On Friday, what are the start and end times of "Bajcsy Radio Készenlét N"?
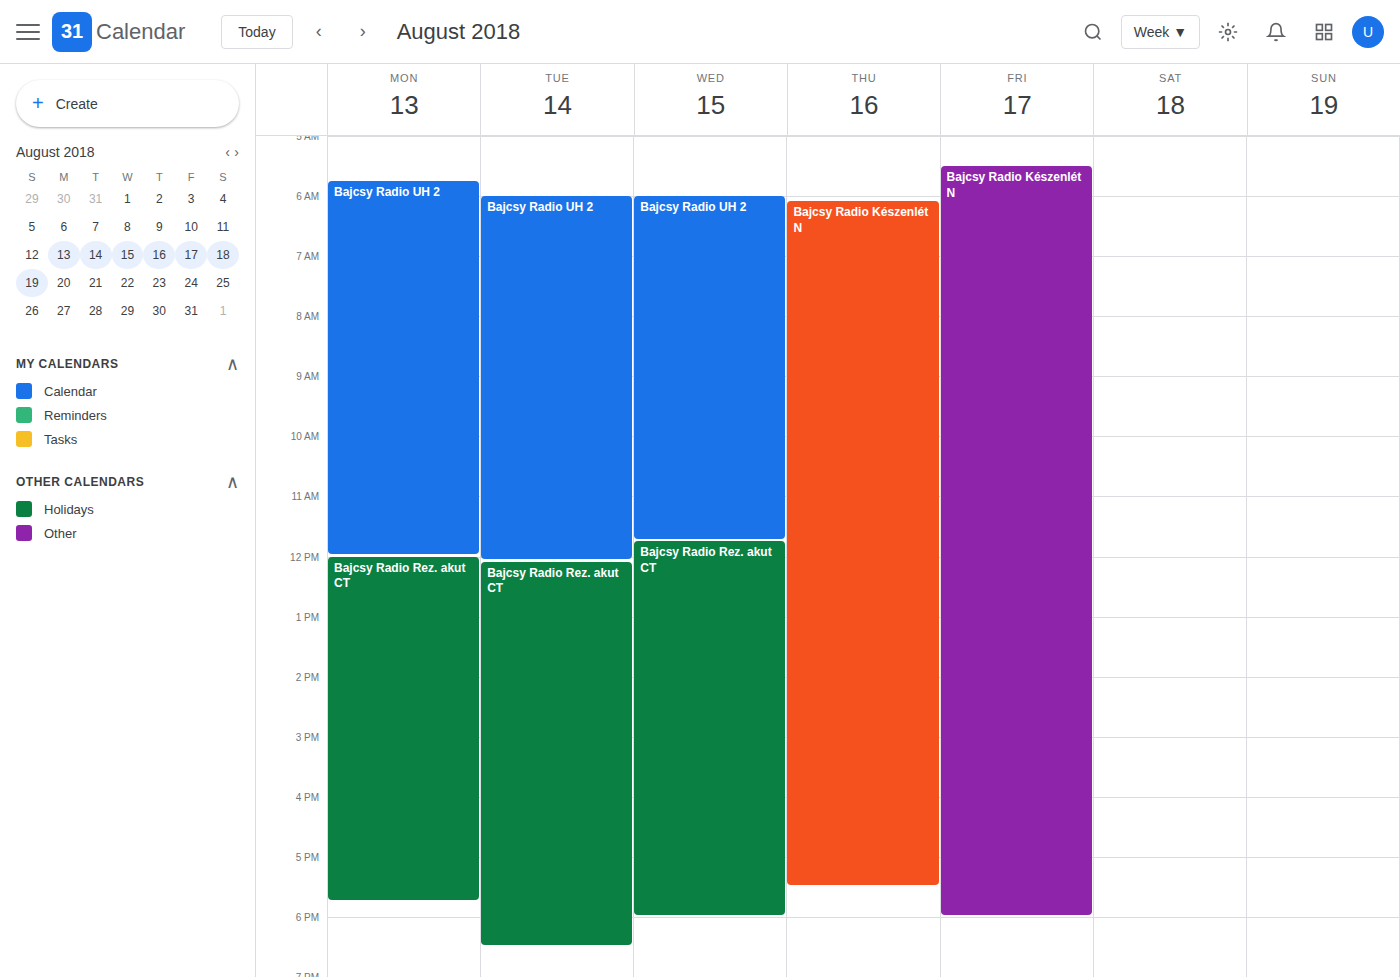
5:30 AM to 6:00 PM